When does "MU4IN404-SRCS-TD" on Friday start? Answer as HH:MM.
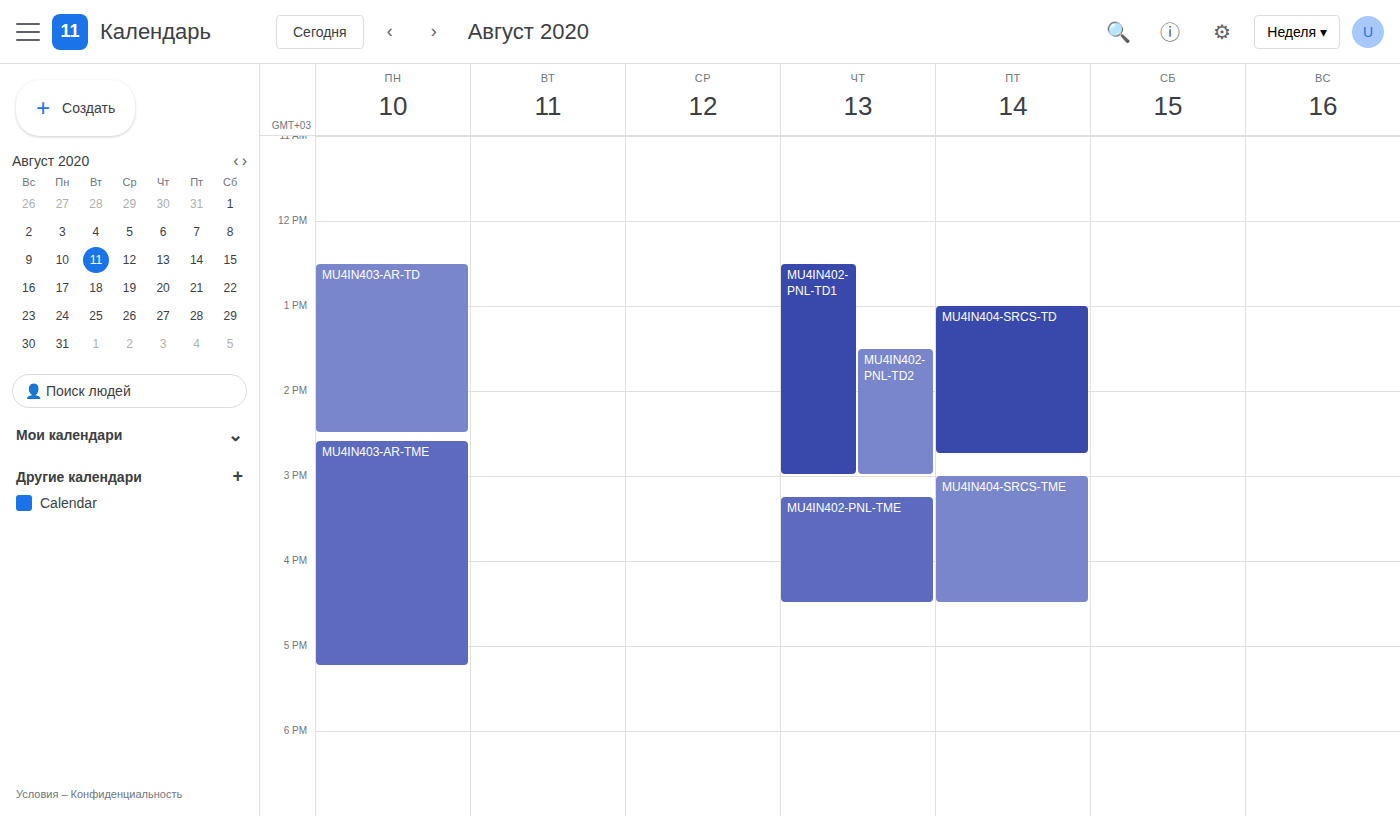
13:00